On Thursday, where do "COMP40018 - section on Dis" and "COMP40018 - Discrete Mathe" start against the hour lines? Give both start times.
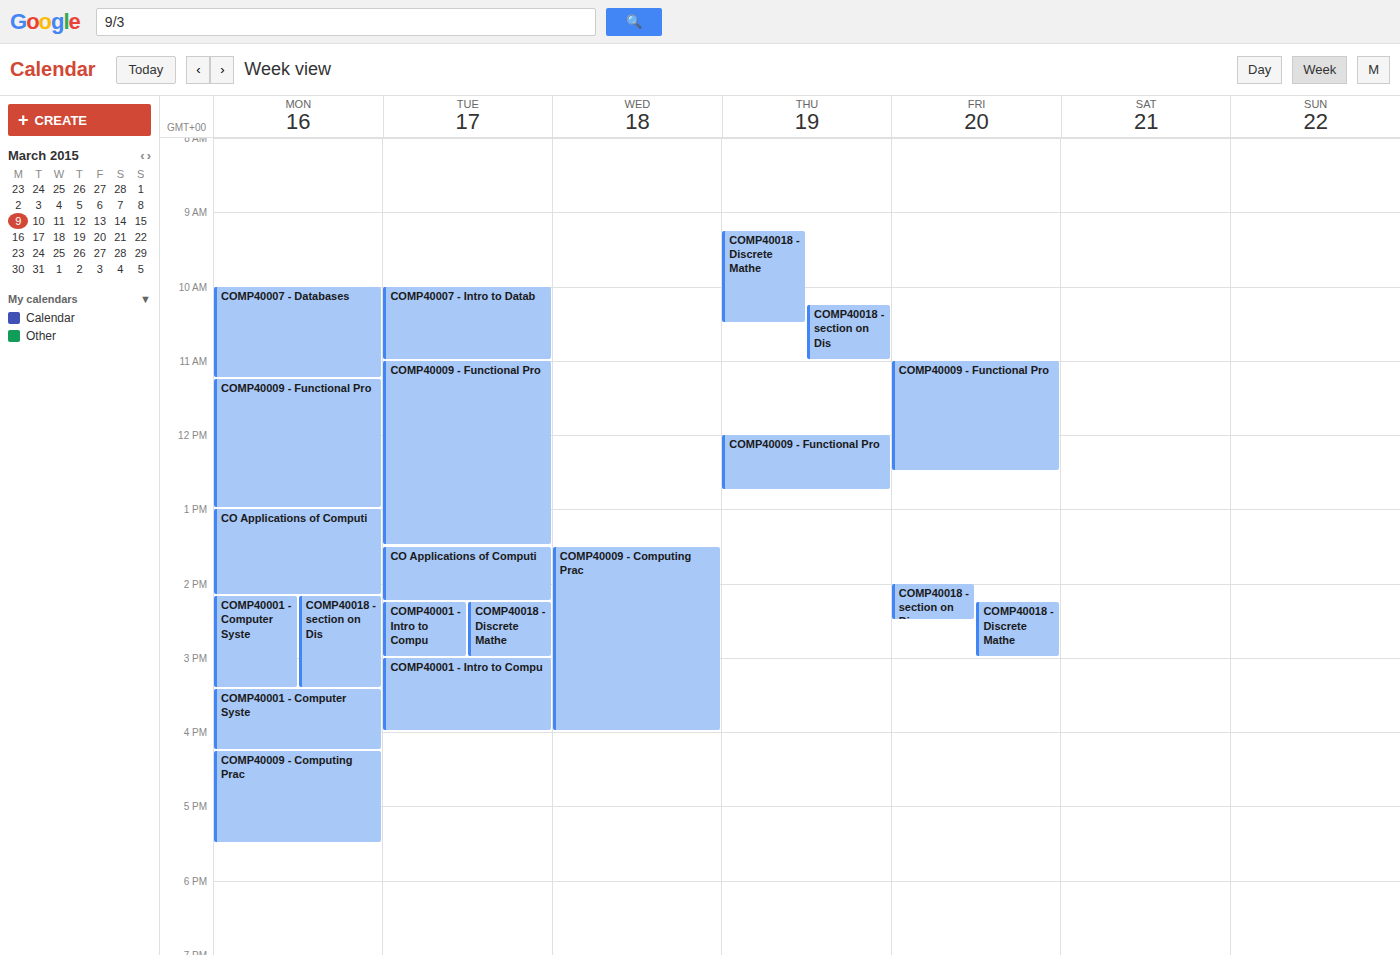
"COMP40018 - section on Dis": 10:15 AM, neither: a quarter of the way from the 10 AM line to the 11 AM line. "COMP40018 - Discrete Mathe": 9:15 AM, neither: a quarter of the way from the 9 AM line to the 10 AM line.